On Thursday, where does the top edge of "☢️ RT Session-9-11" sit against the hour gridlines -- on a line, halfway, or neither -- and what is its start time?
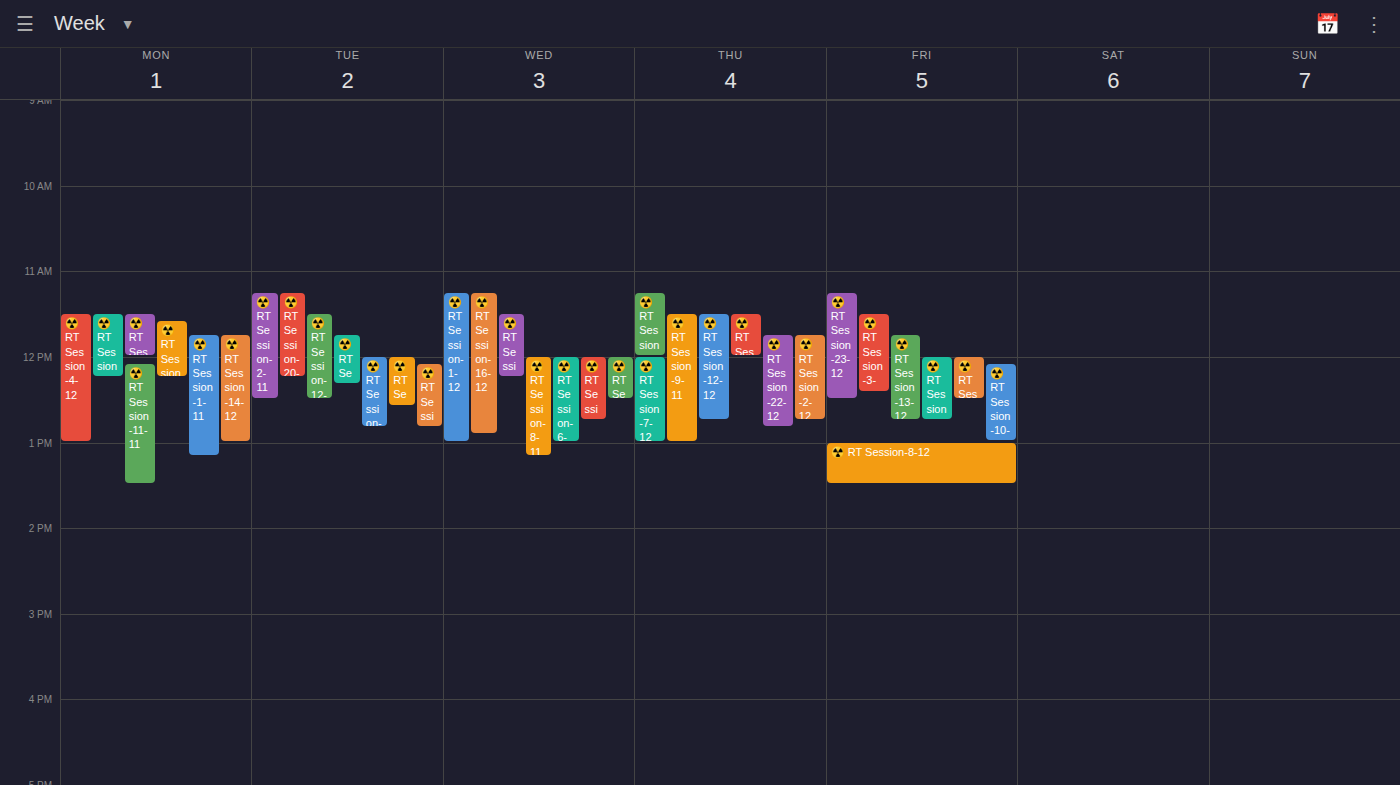
11:30 AM -- halfway between the 11 AM and 12 PM lines.